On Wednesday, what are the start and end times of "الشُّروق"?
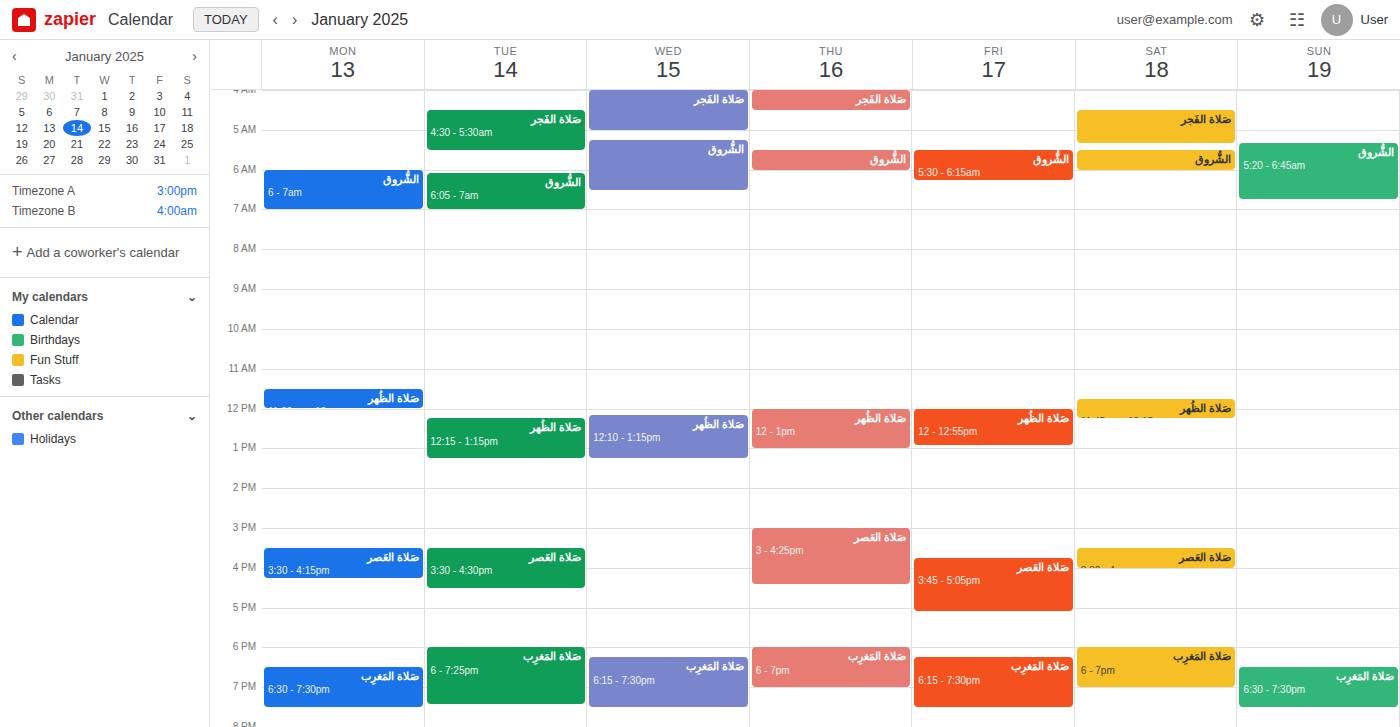
5:15 AM to 6:30 AM